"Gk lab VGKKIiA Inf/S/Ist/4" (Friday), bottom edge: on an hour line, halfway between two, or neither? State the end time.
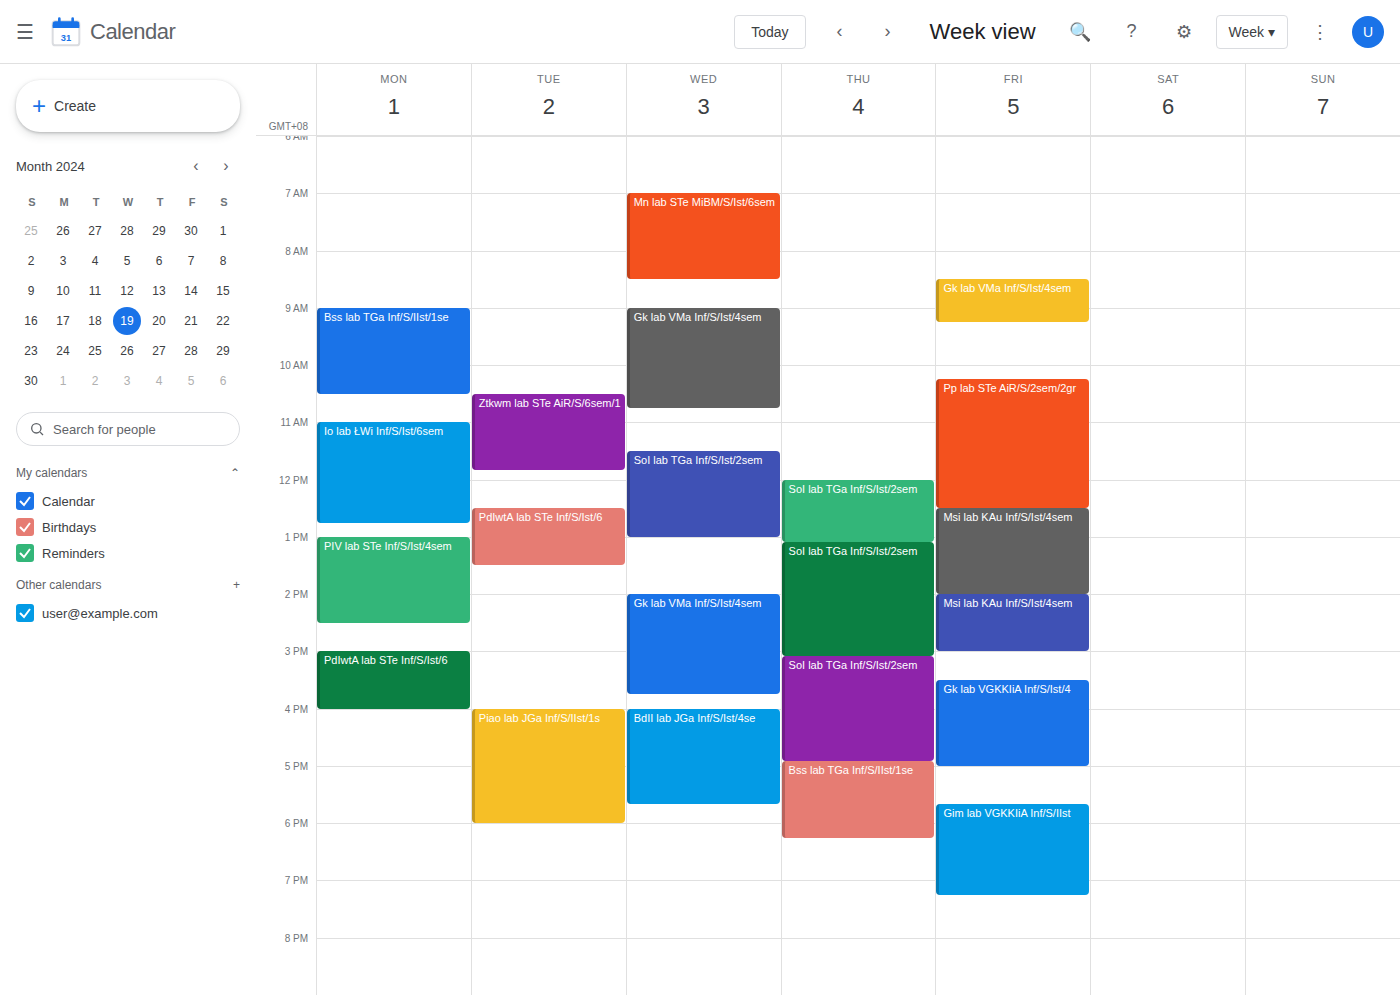
5:00 PM -- exactly on the 5 PM line.